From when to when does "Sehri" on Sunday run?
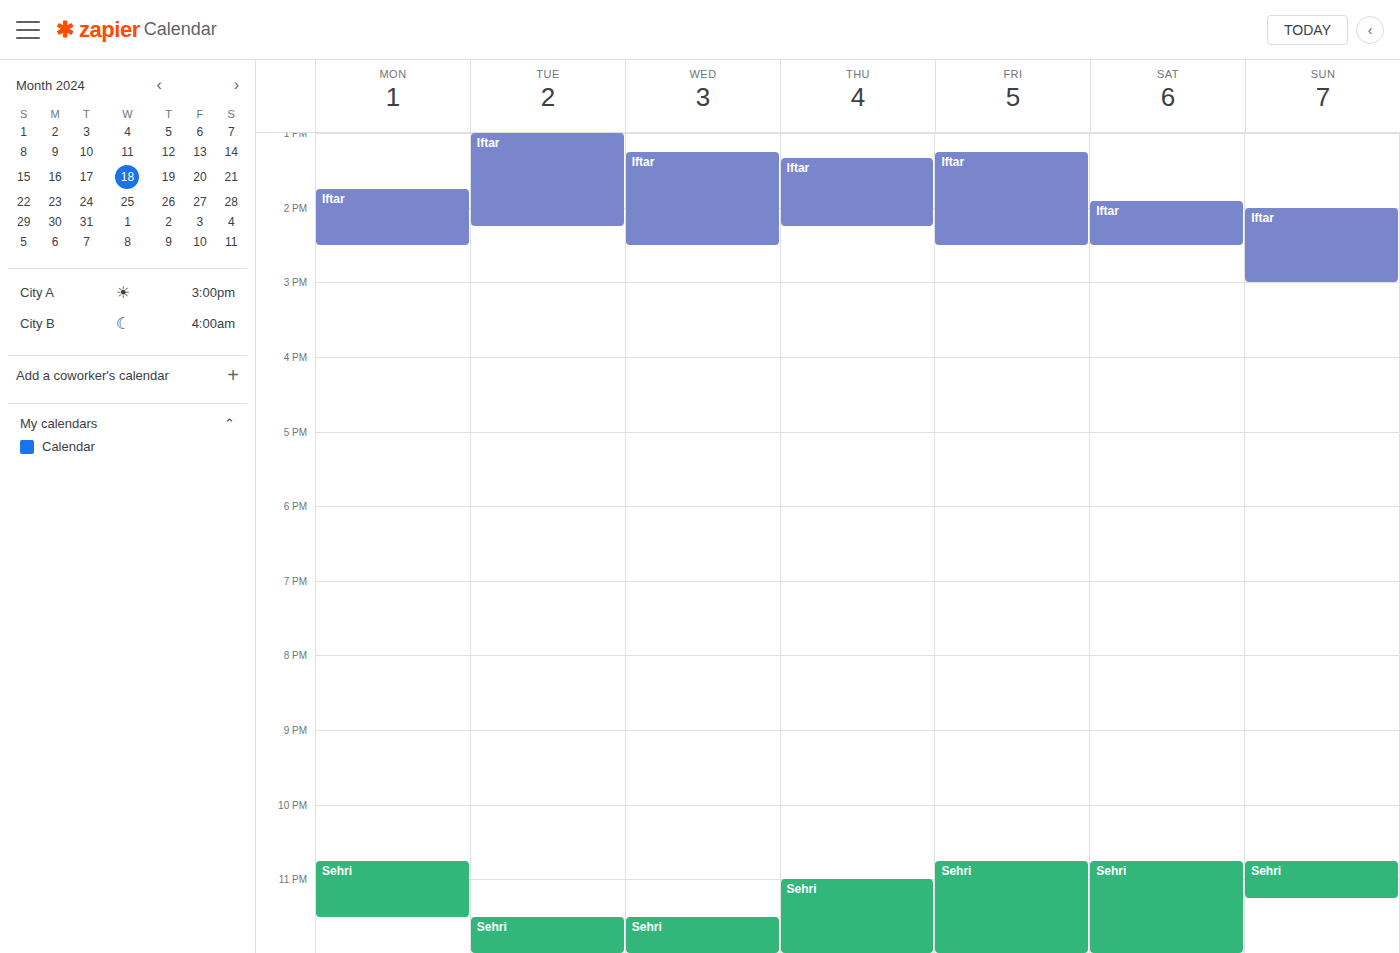
10:45 PM to 11:15 PM